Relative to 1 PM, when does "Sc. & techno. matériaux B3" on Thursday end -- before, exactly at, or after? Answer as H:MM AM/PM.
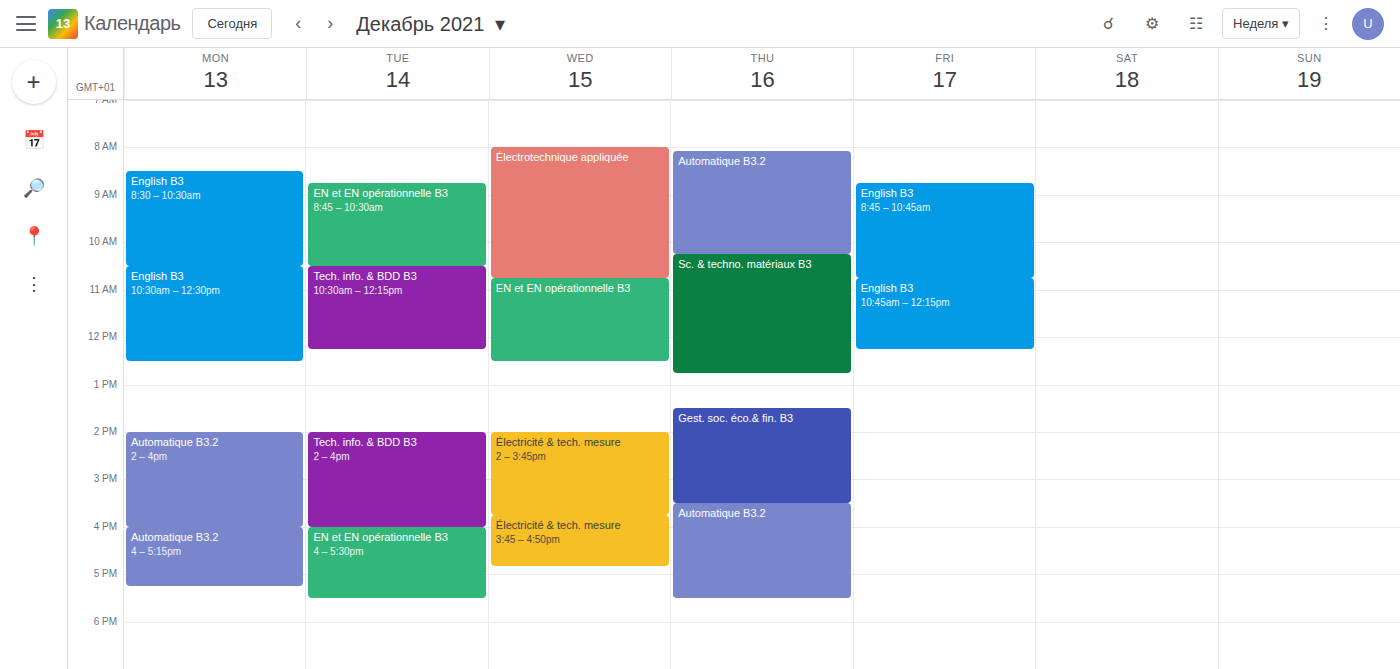
12:45 PM -- before 1 PM, 15 minutes above the 1 PM line.